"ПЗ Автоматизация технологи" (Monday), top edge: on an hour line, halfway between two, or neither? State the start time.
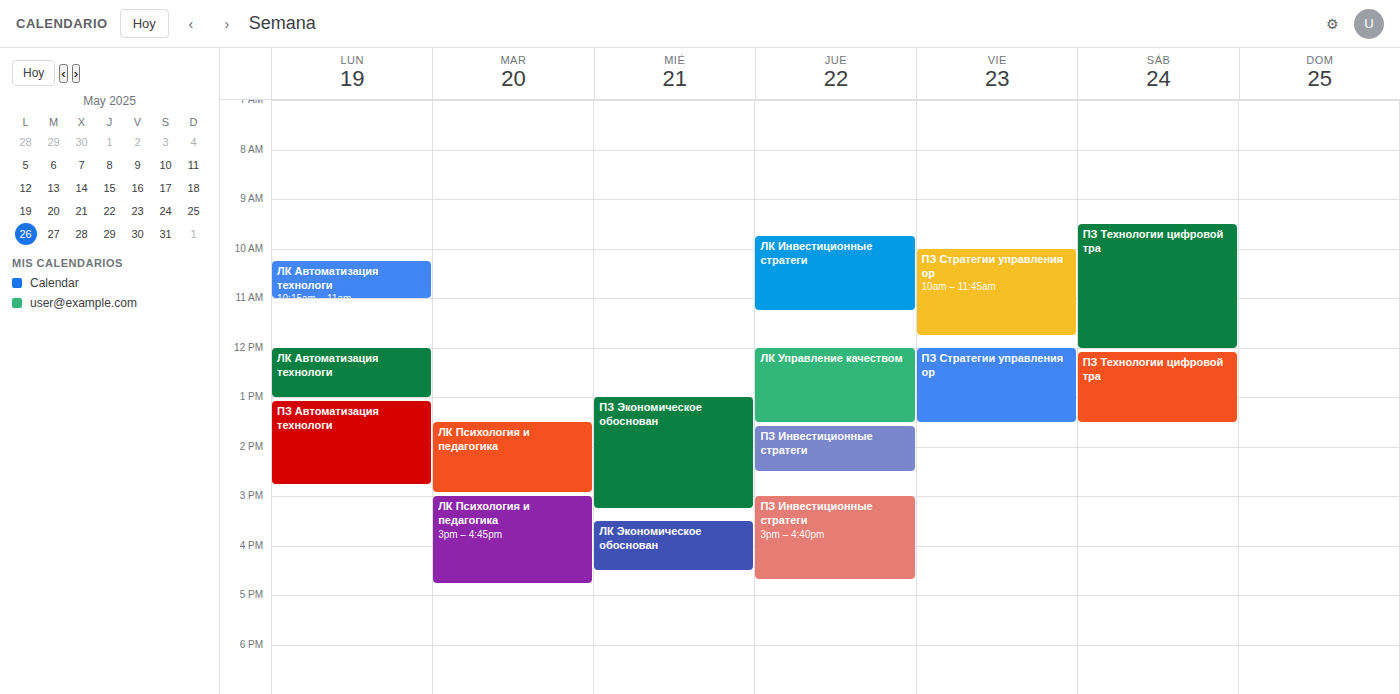
1:05 PM -- neither: 5 minutes below the 1 PM line and 55 minutes above the 2 PM line.